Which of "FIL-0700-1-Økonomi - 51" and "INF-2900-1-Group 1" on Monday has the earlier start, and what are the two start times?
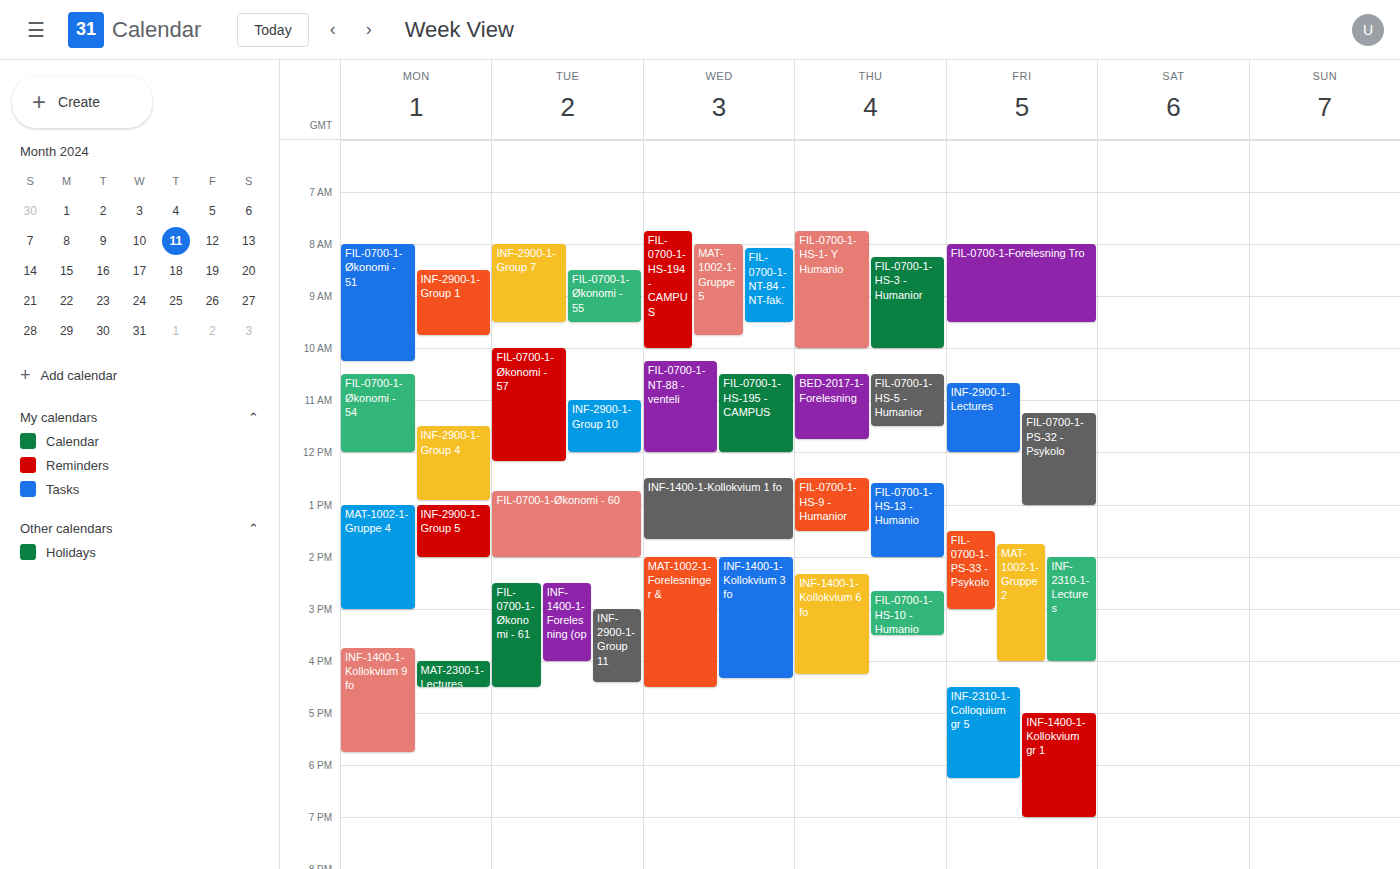
"FIL-0700-1-Økonomi - 51" 08:00; "INF-2900-1-Group 1" 08:30.